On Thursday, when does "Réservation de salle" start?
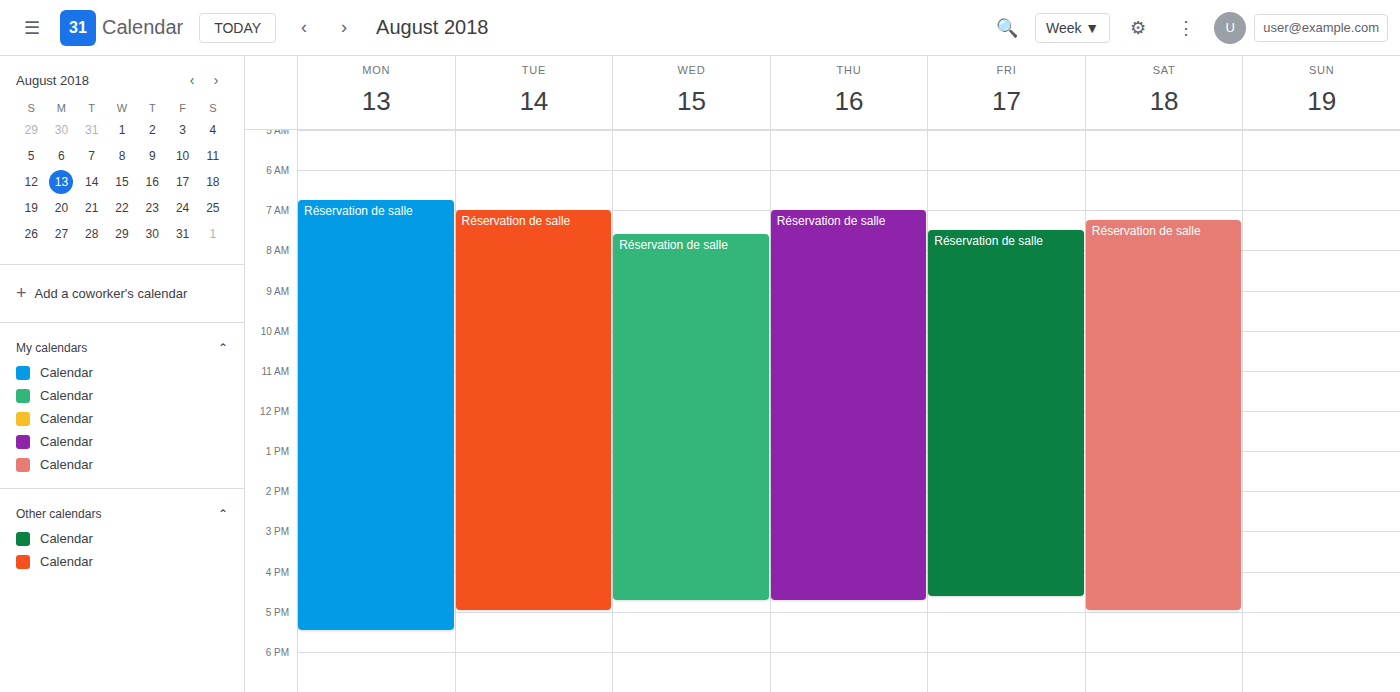
7:00 AM